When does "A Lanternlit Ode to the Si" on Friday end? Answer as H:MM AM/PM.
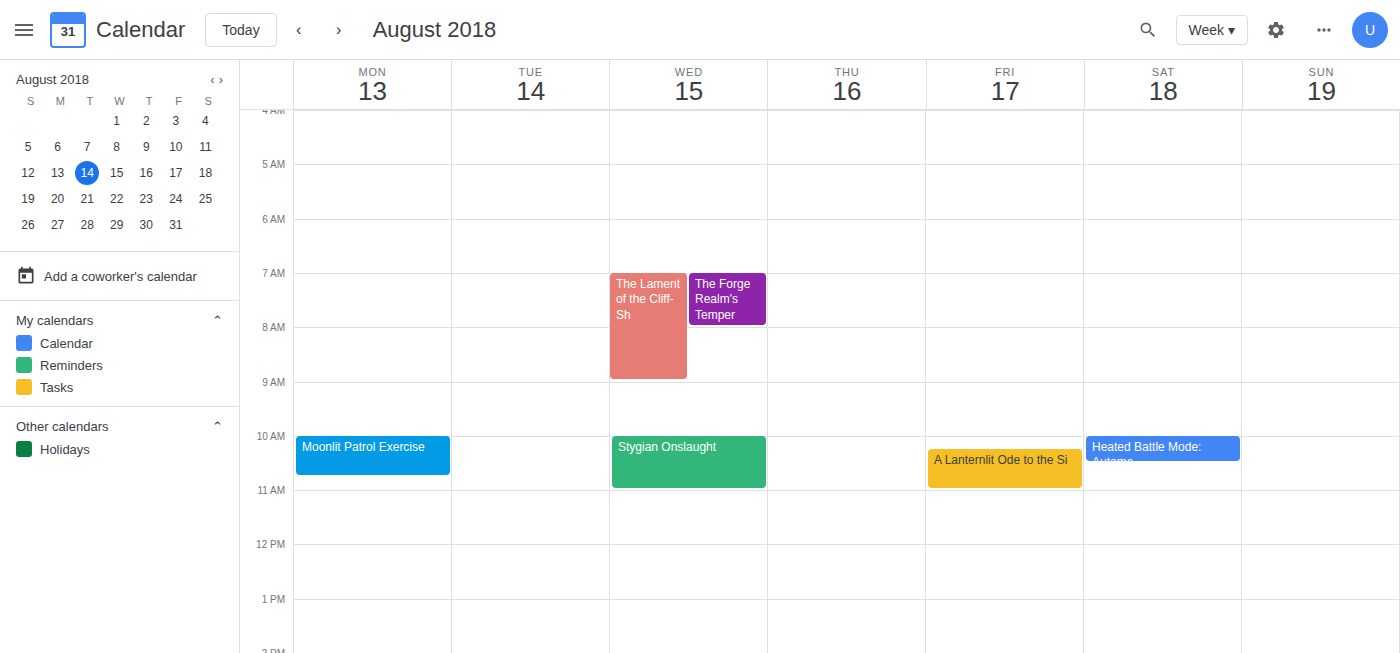
11:00 AM